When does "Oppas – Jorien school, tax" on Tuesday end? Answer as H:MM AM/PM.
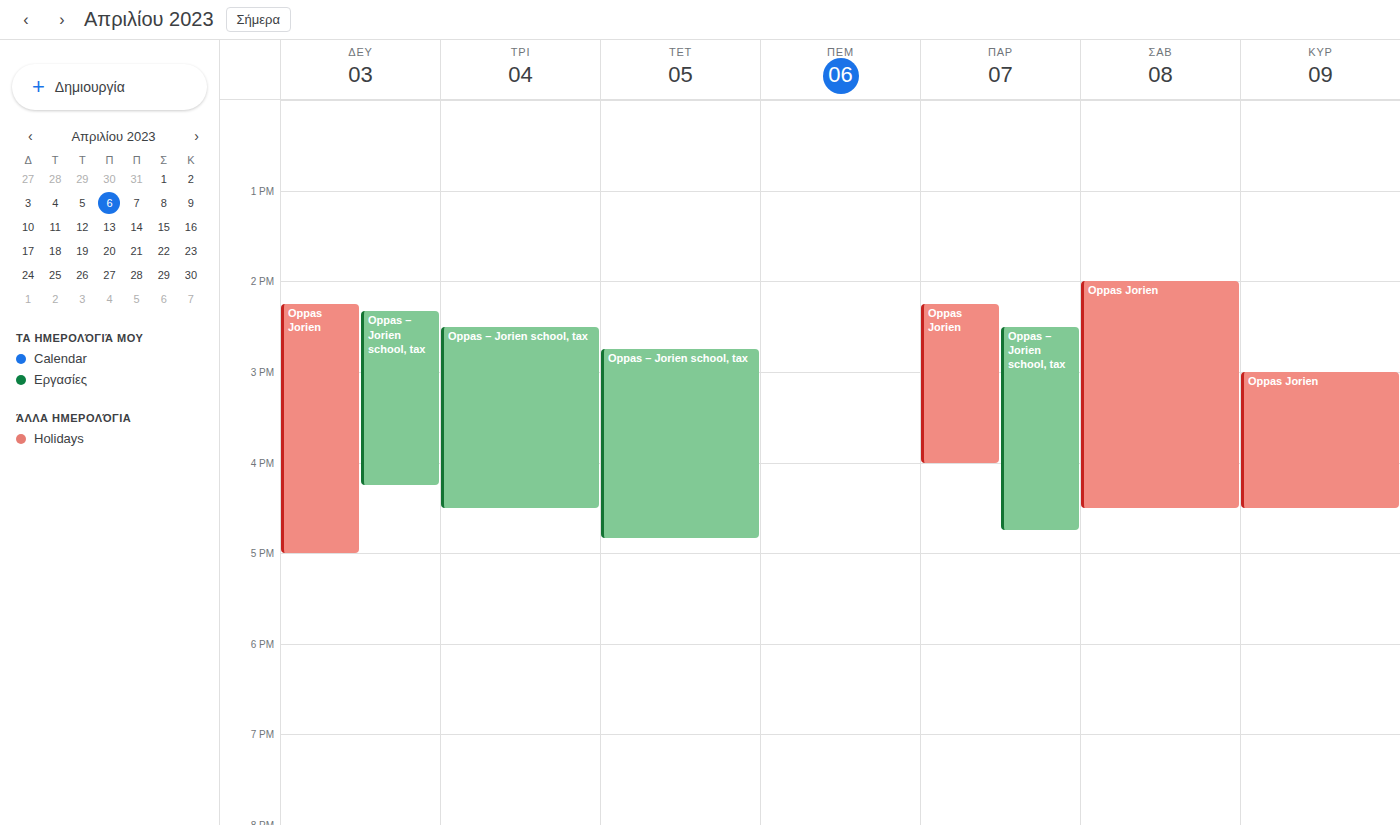
4:30 PM